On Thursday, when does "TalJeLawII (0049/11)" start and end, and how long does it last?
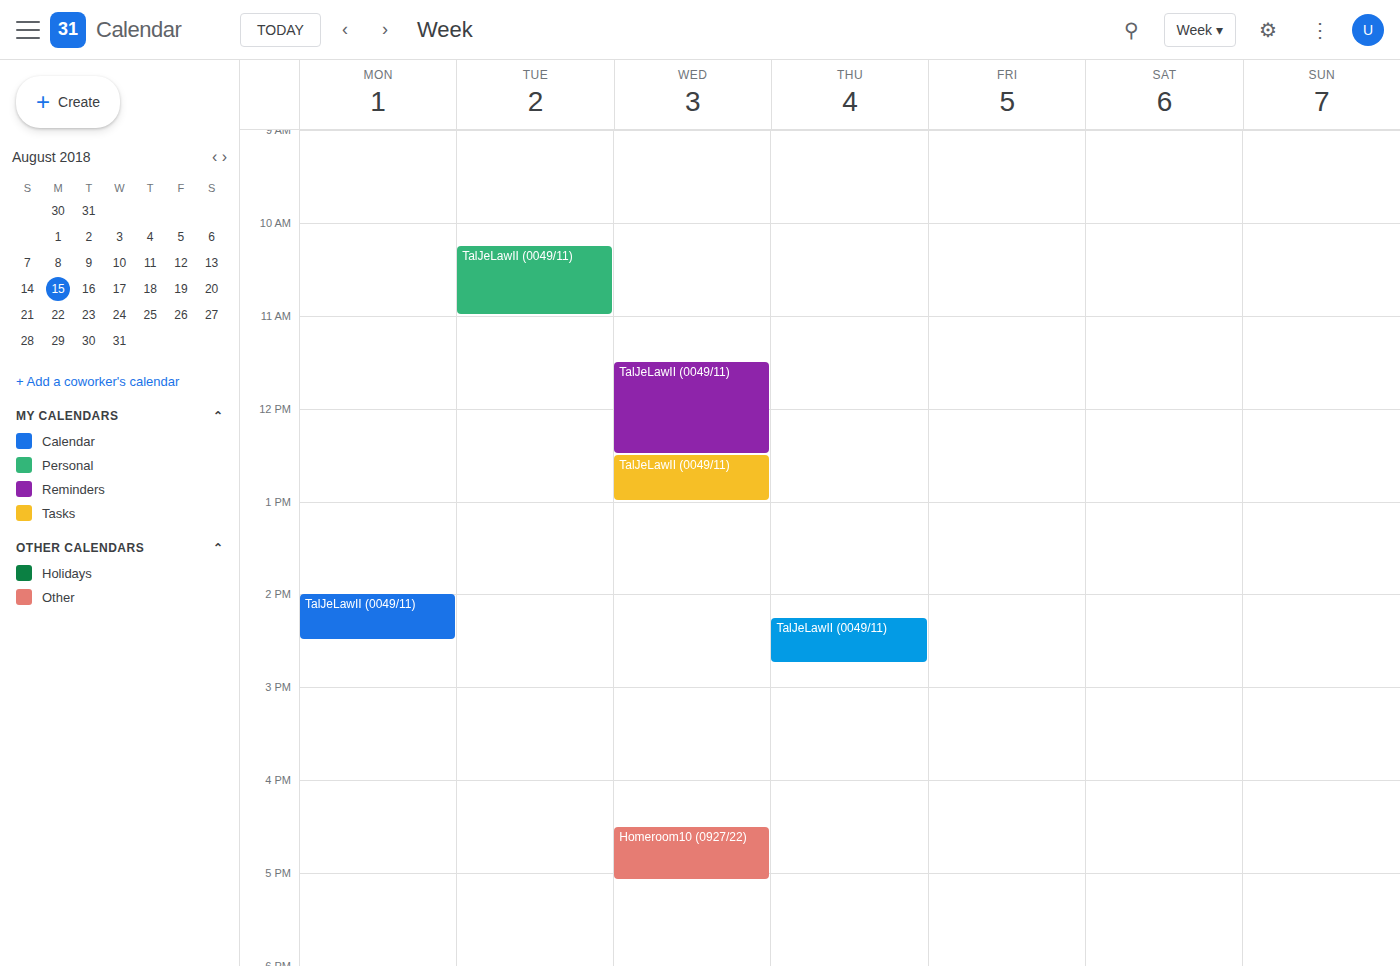
2:15 PM to 2:45 PM, 30 minutes